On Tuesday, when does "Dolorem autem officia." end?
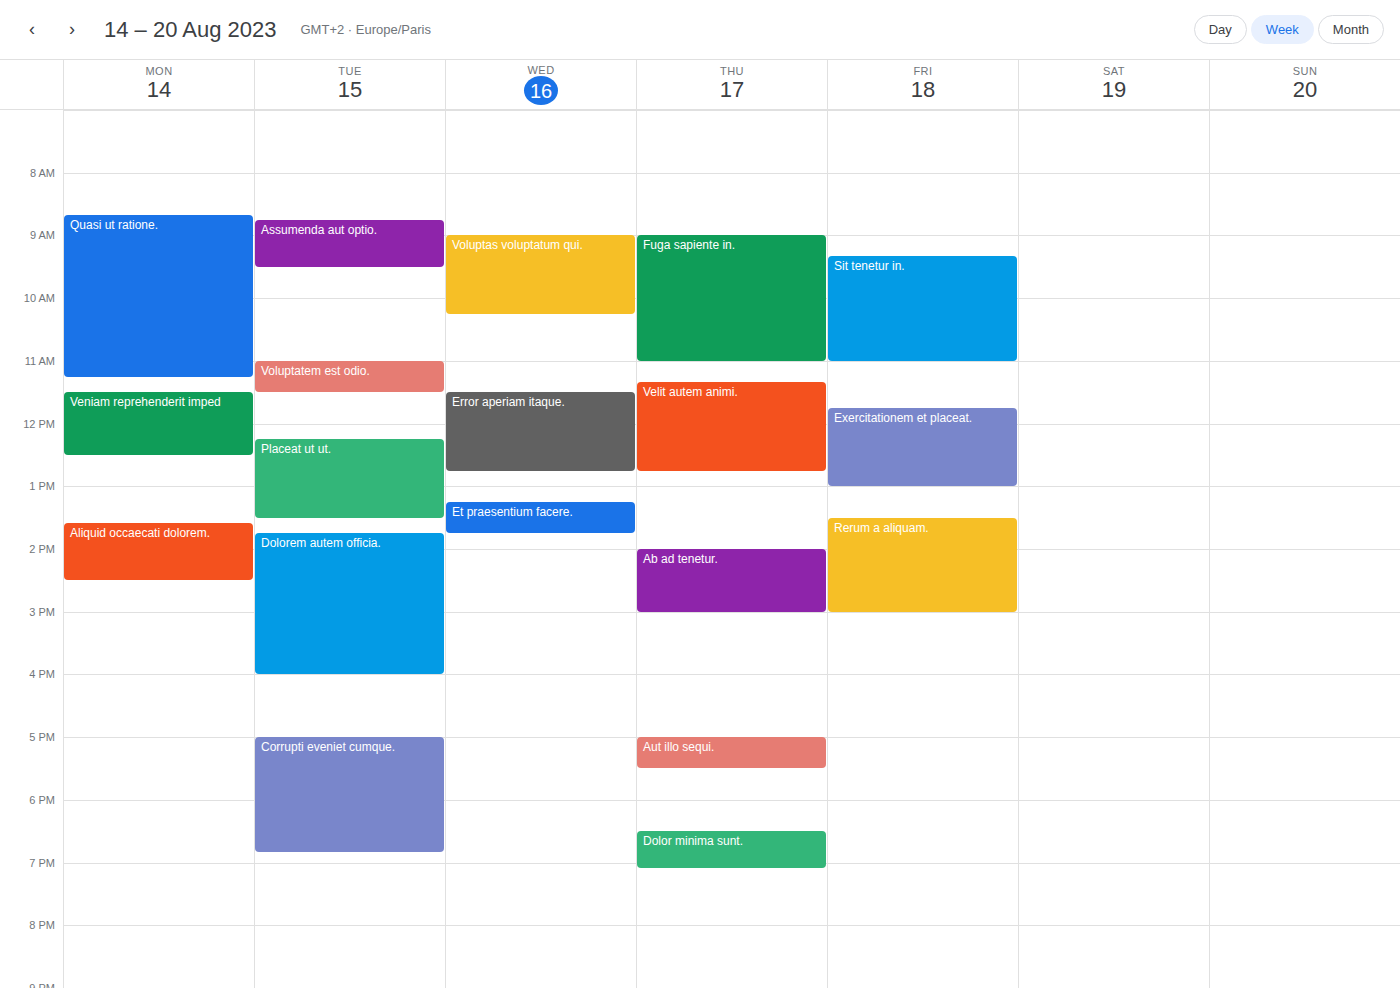
4:00 PM